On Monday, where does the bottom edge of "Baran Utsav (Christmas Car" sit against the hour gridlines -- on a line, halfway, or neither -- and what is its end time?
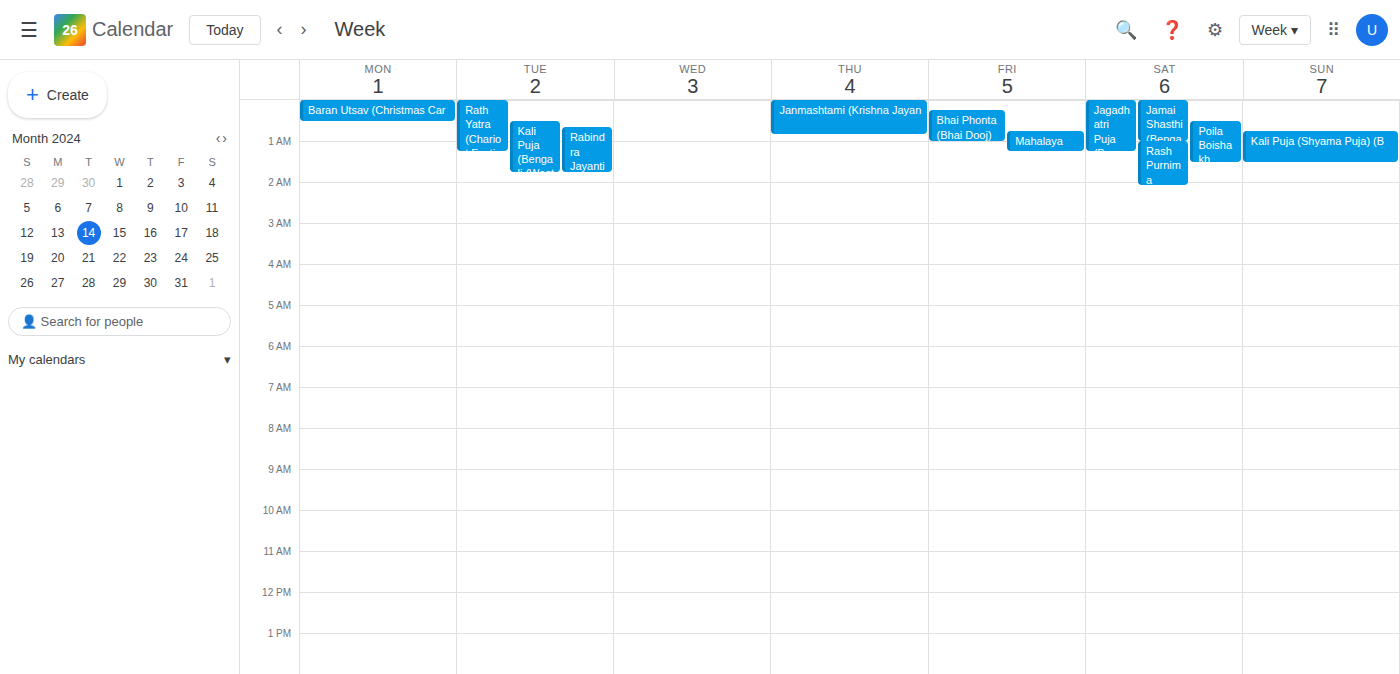
12:30 AM -- halfway between the 12 AM and 1 AM lines.